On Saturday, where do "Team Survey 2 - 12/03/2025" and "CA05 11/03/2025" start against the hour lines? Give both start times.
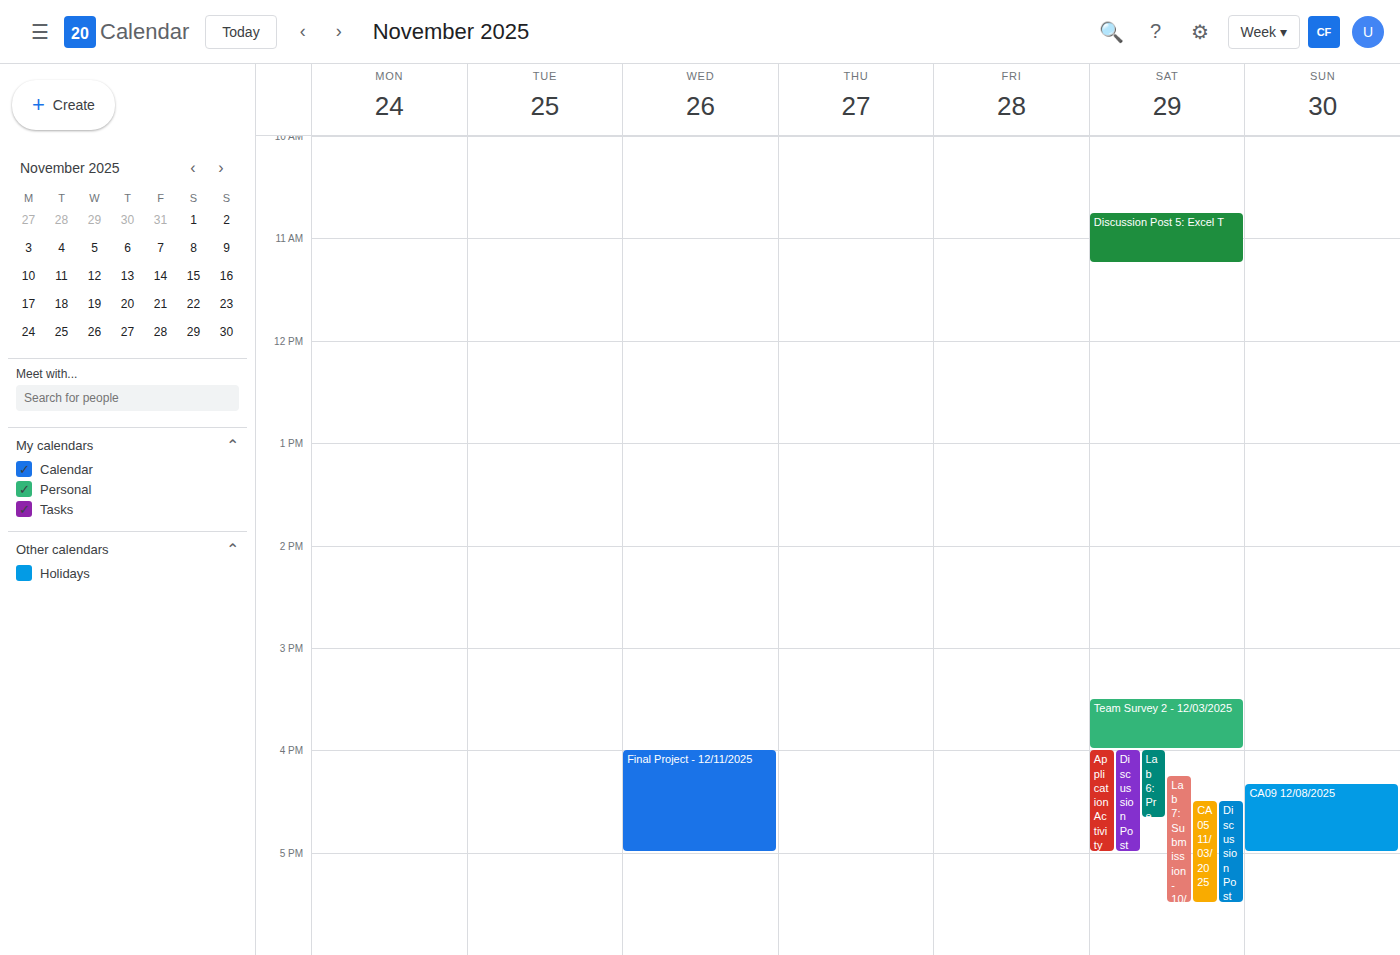
"Team Survey 2 - 12/03/2025": 3:30 PM, halfway between the 3 PM and 4 PM lines. "CA05 11/03/2025": 4:30 PM, halfway between the 4 PM and 5 PM lines.